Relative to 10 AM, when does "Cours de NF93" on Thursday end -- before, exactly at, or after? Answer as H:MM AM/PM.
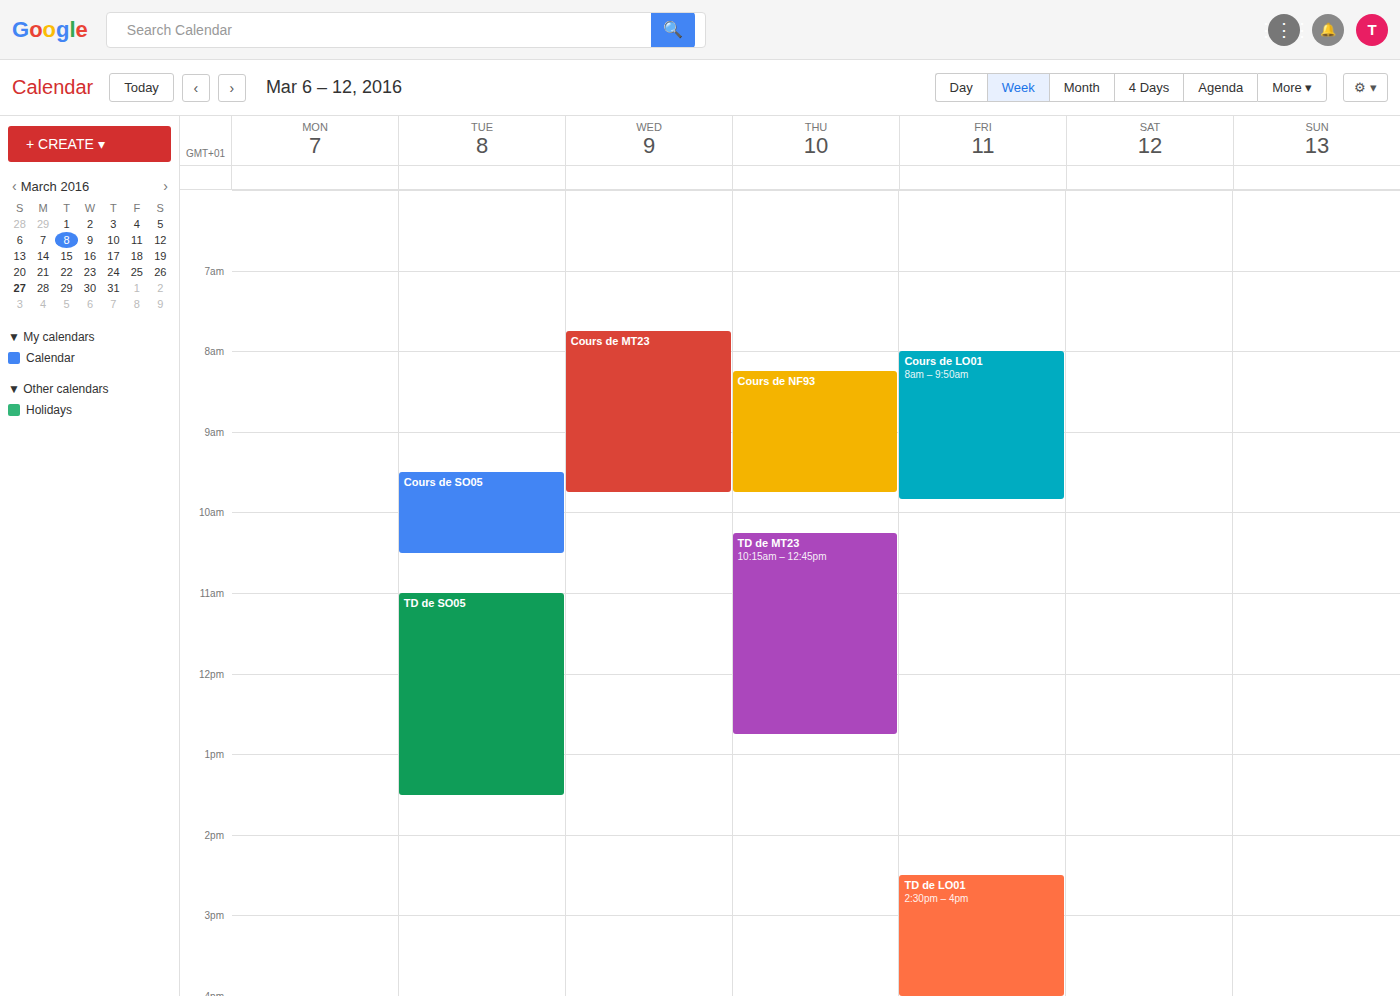
9:45 AM -- before 10 AM, 15 minutes above the 10 AM line.